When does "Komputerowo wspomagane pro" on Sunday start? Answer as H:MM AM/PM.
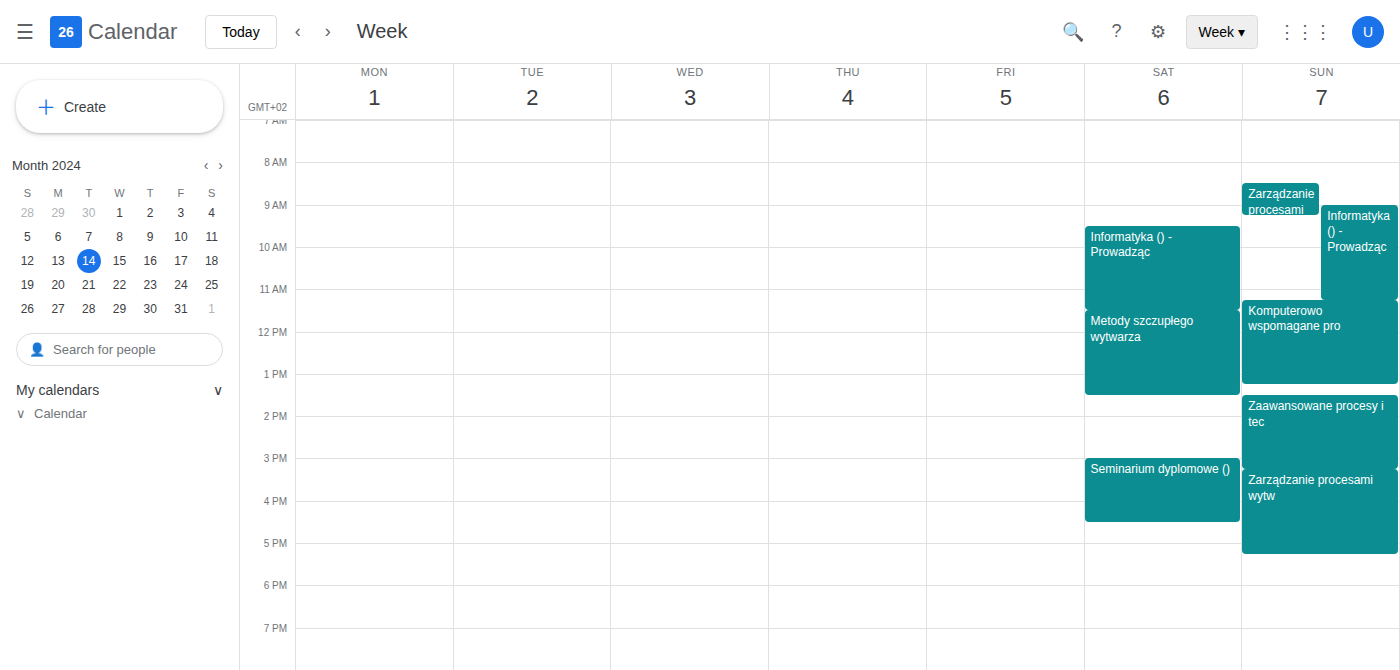
11:15 AM